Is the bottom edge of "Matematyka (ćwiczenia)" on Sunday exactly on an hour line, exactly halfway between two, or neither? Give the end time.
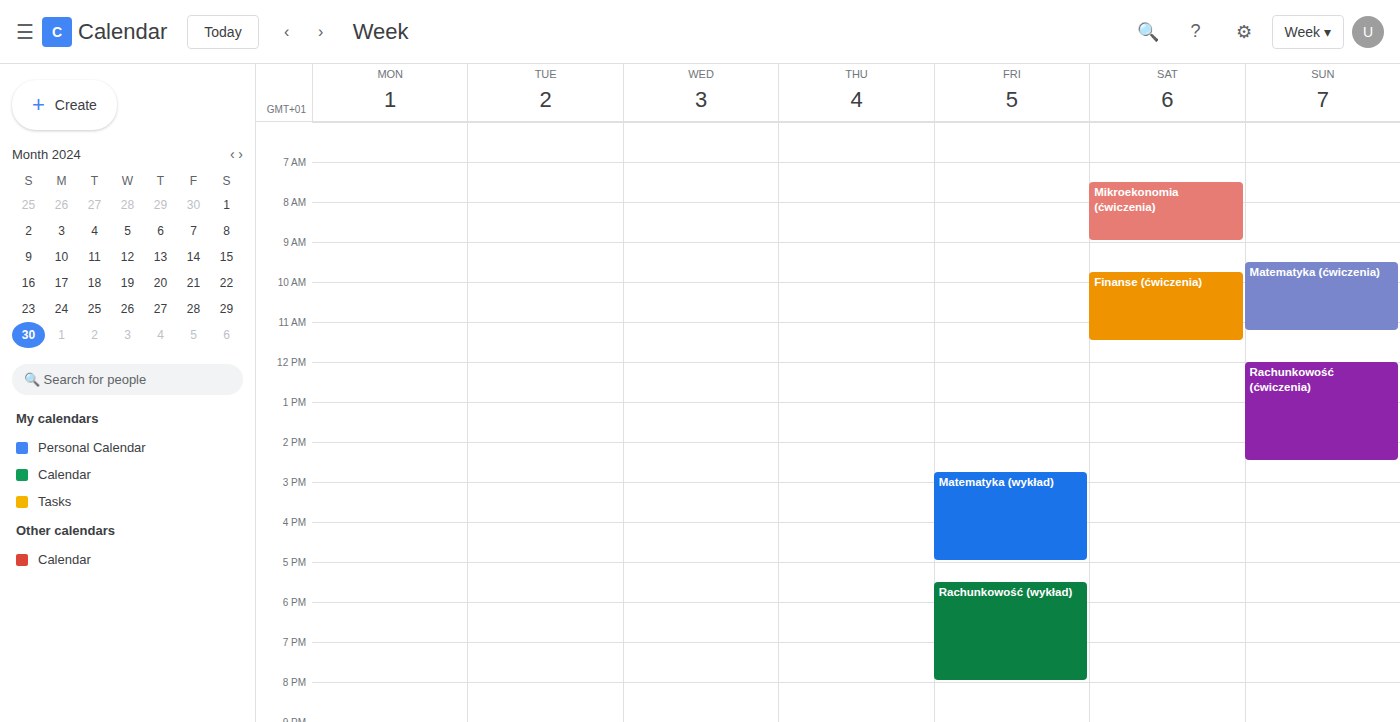
11:15 AM -- neither: a quarter of the way from the 11 AM line to the 12 PM line.